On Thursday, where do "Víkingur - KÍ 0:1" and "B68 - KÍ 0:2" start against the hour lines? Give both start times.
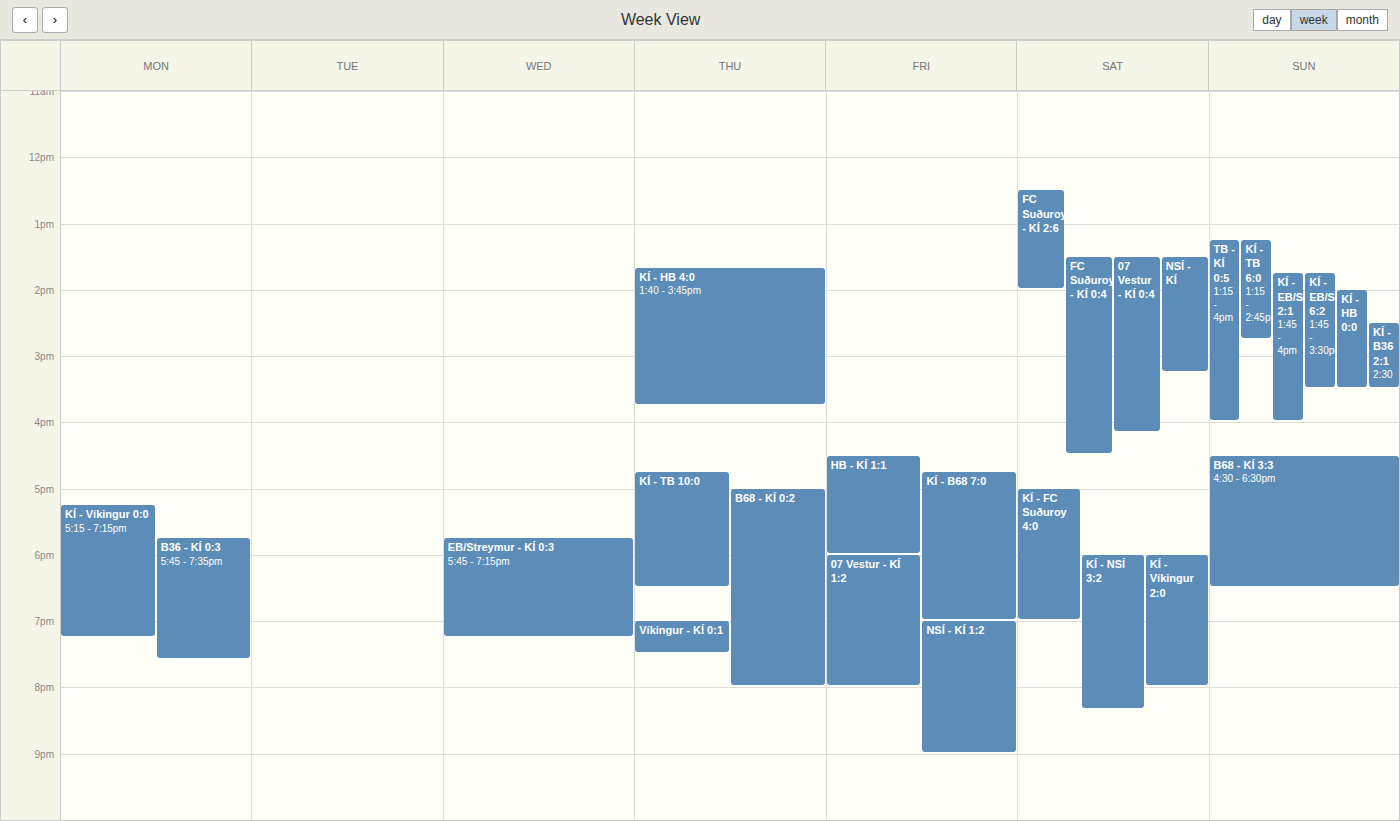
"Víkingur - KÍ 0:1": 7:00 PM, exactly on the 7 PM line. "B68 - KÍ 0:2": 5:00 PM, exactly on the 5 PM line.